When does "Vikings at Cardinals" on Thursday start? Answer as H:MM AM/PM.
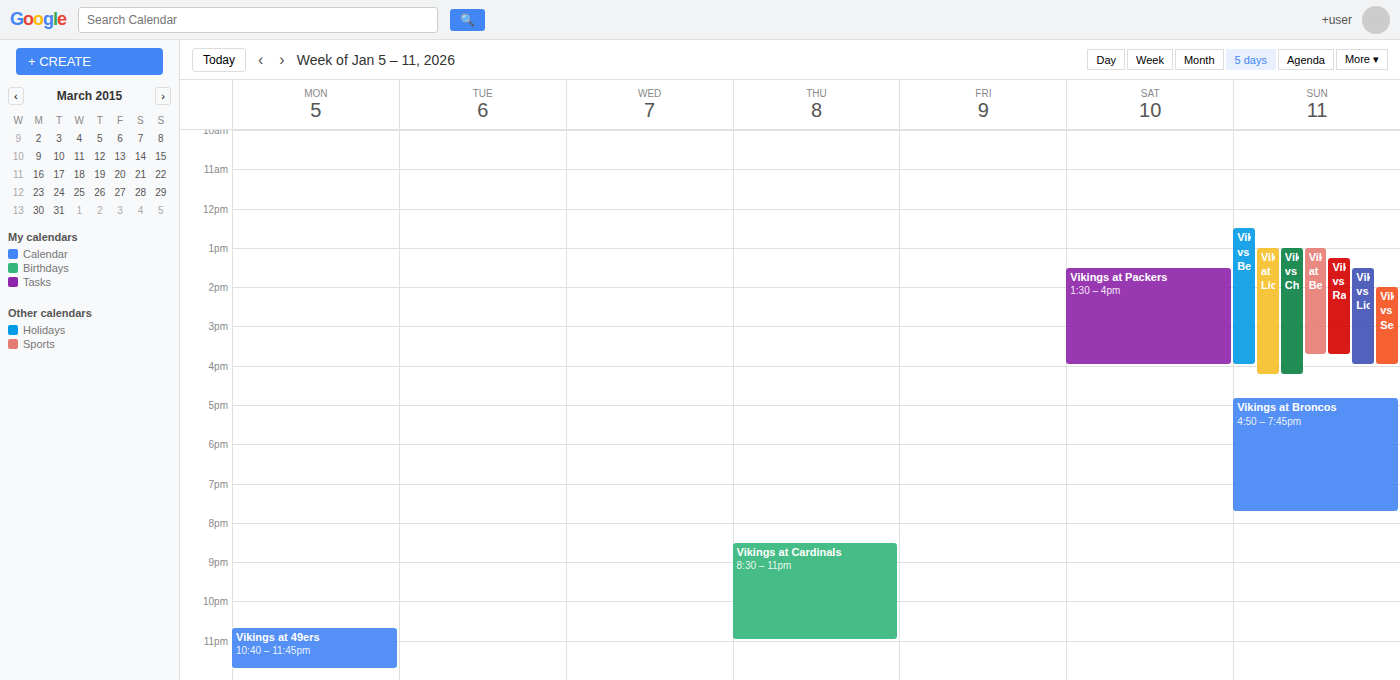
8:30 PM